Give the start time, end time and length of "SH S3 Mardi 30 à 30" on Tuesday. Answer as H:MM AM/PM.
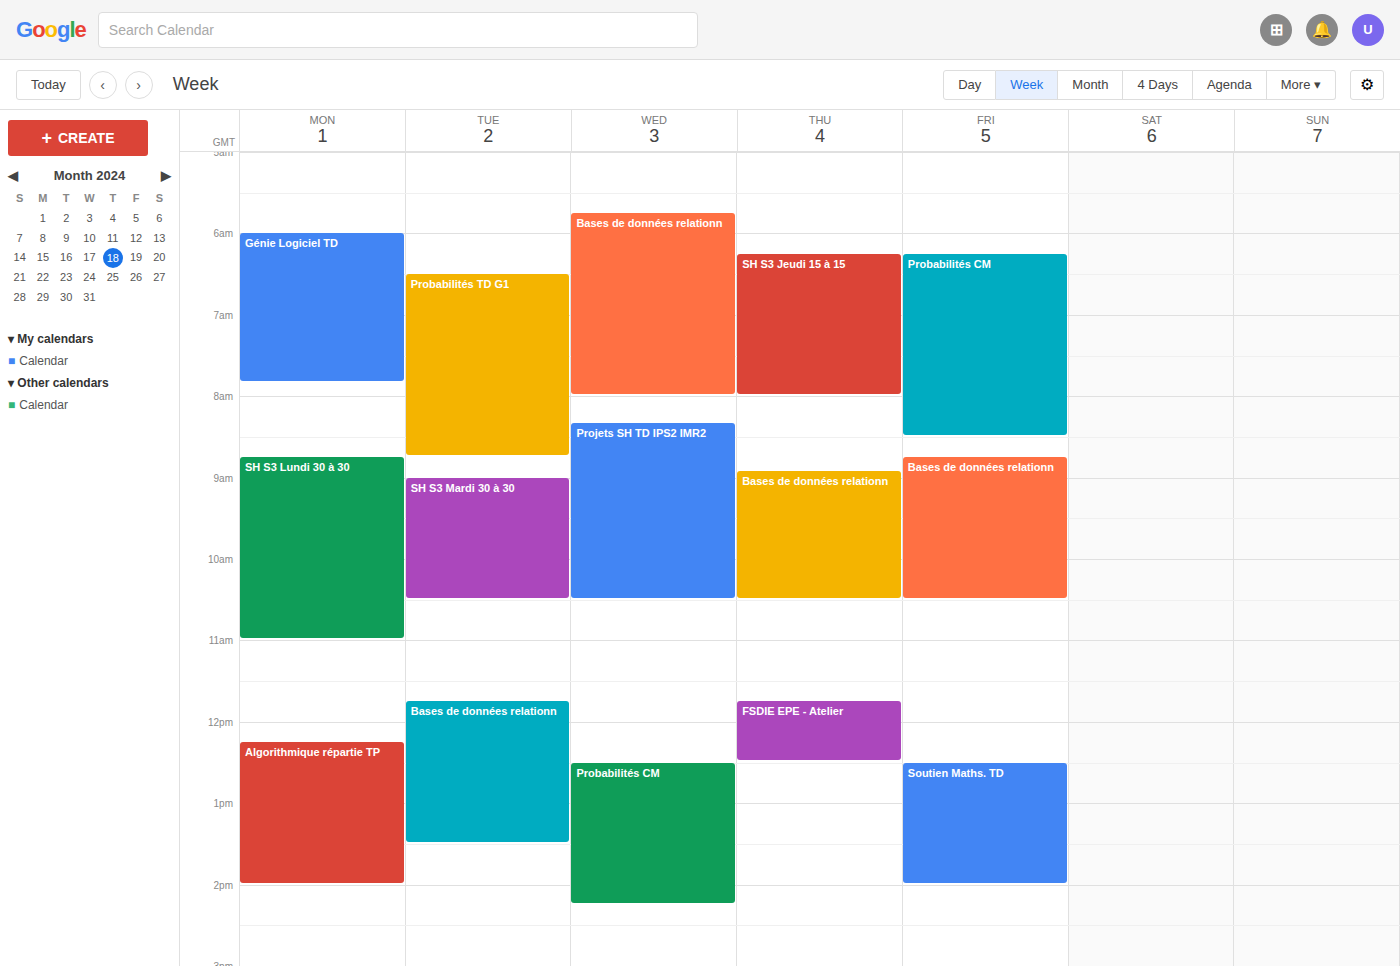
9:00 AM to 10:30 AM, 1 hour 30 minutes